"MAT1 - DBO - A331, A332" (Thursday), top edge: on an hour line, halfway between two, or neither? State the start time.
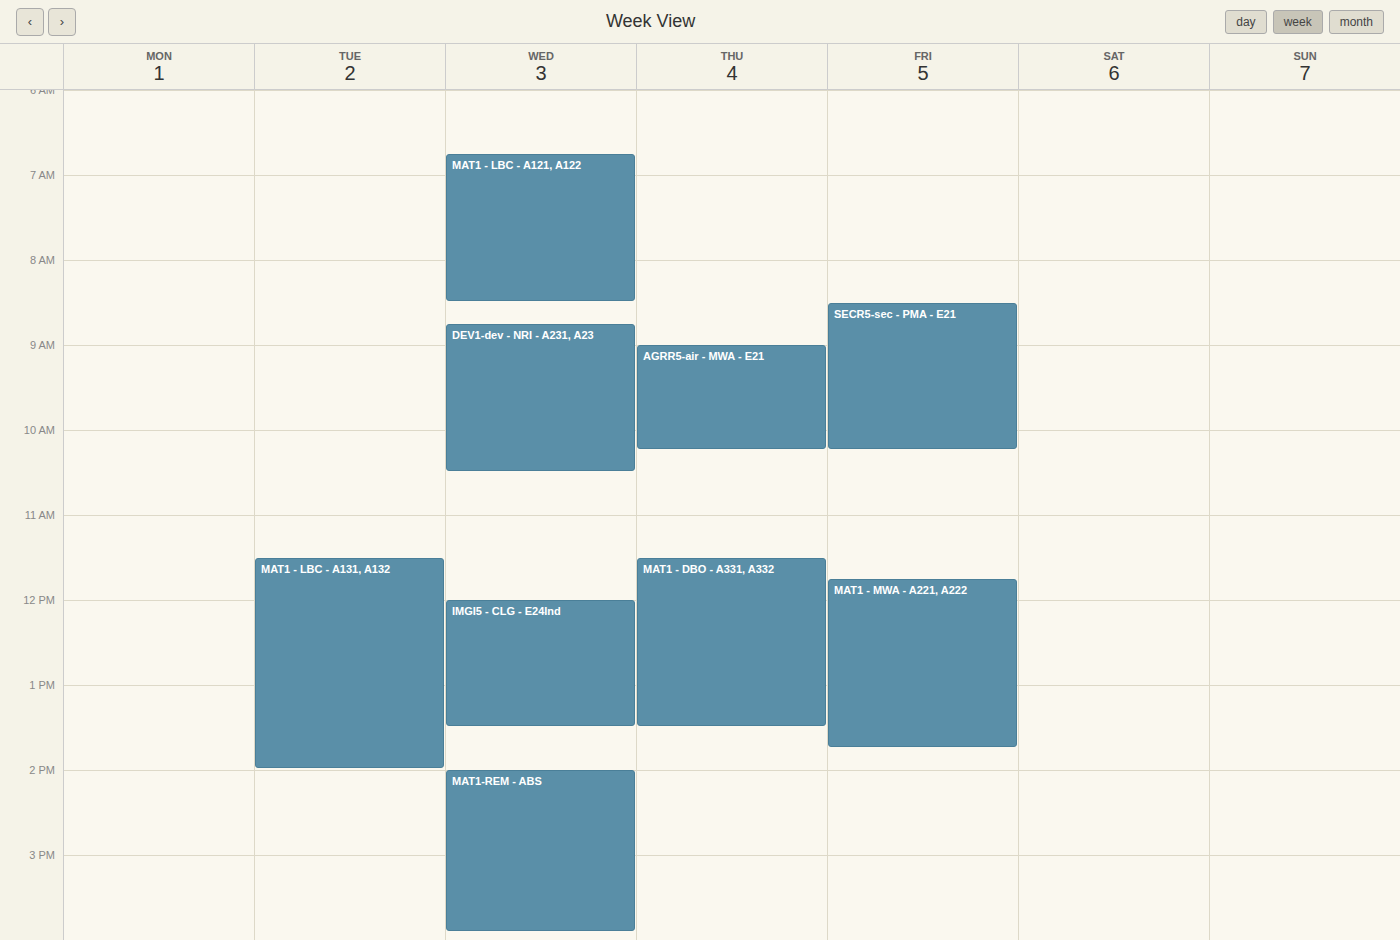
11:30 -- halfway between the 11:00 and 12:00 lines.